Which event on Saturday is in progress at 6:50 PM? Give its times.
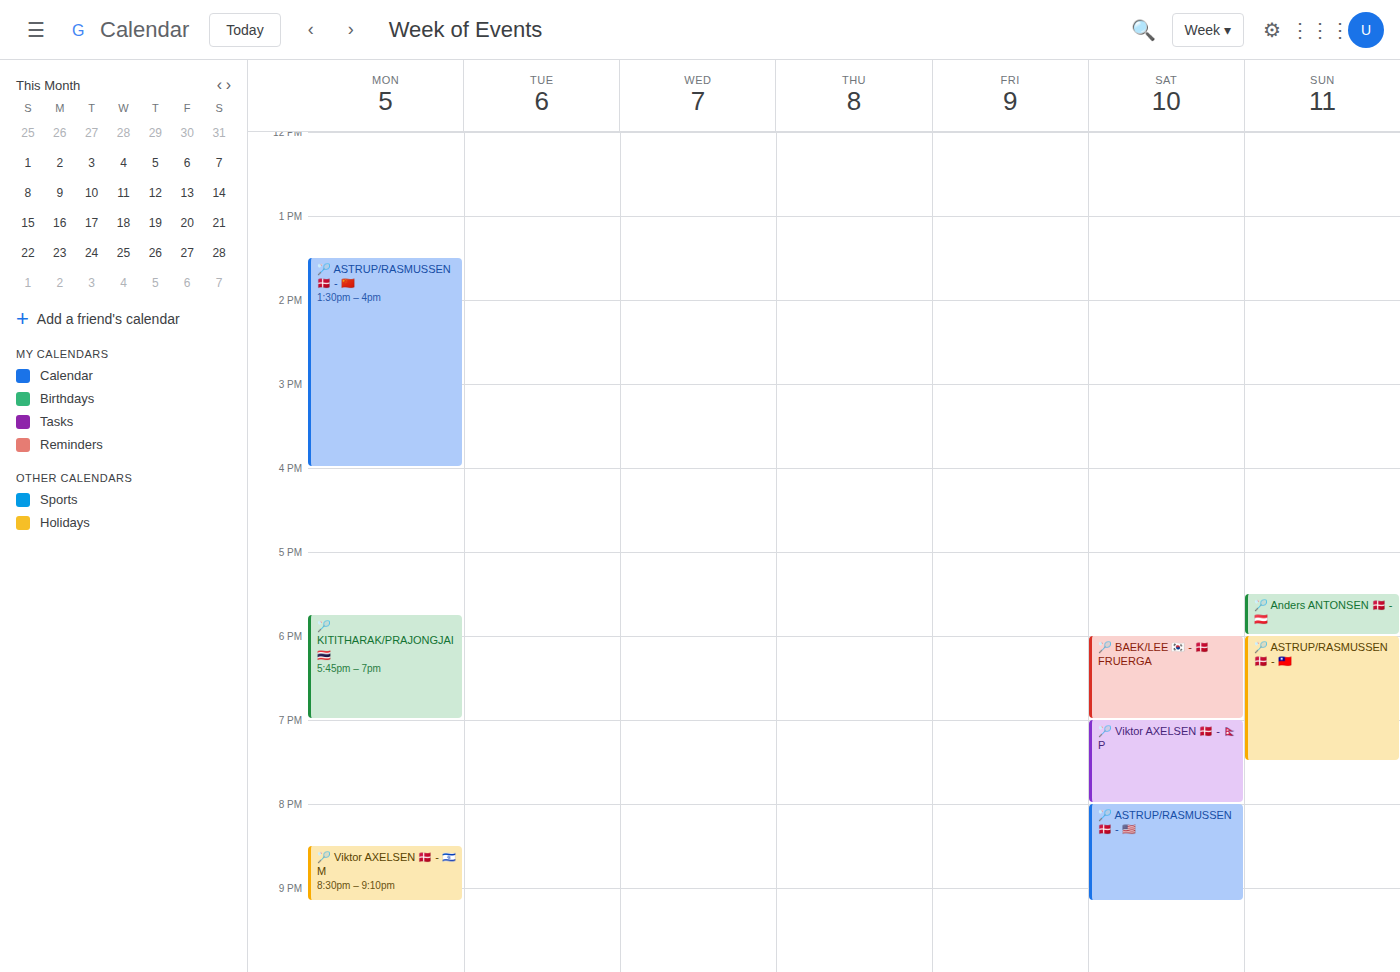
"🏸 BAEK/LEE 🇰🇷 - 🇩🇰 FRUERGA", 6:00 PM to 7:00 PM